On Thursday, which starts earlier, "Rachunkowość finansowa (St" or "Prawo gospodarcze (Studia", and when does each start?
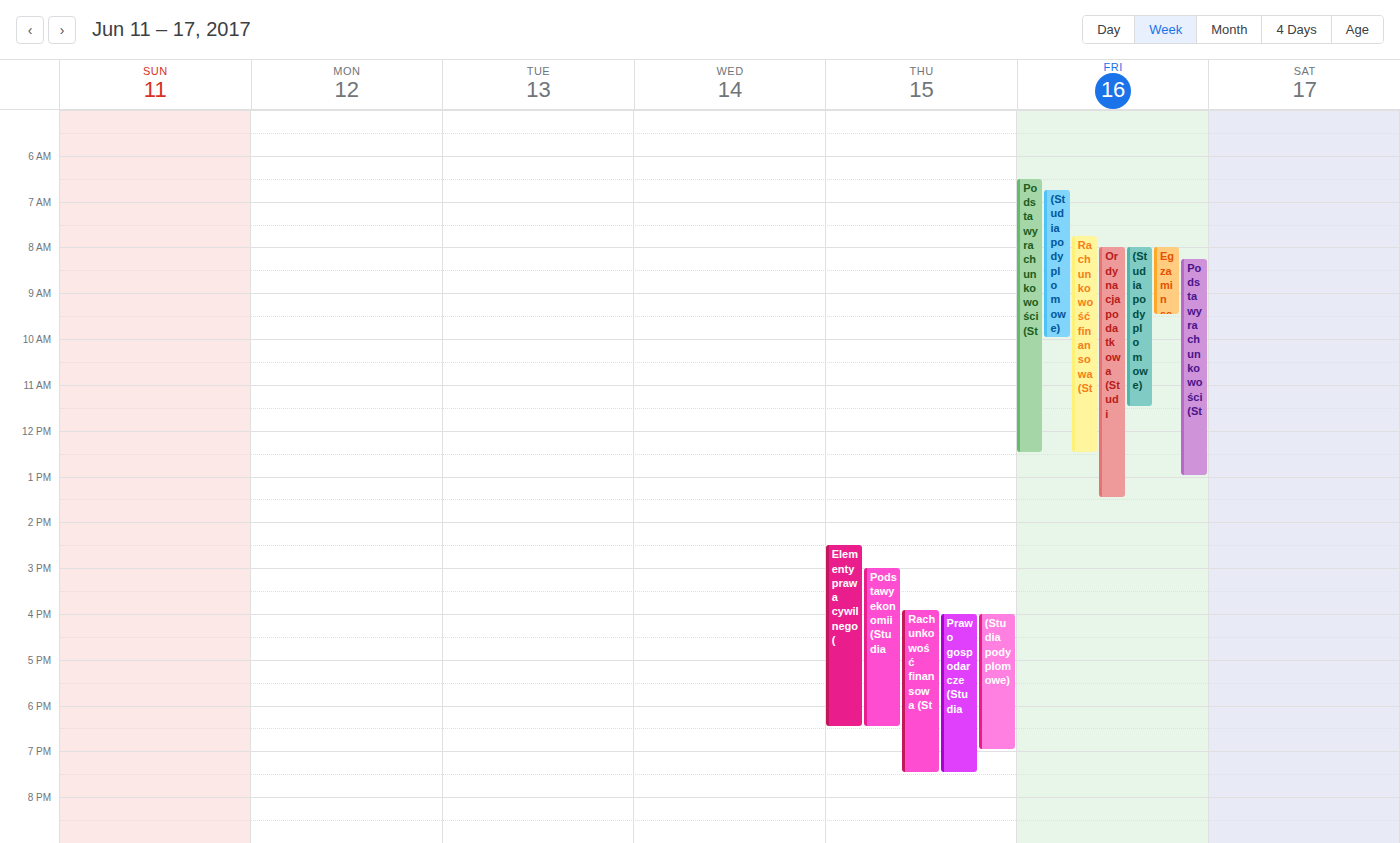
"Rachunkowość finansowa (St" 3:55 PM; "Prawo gospodarcze (Studia" 4:00 PM.